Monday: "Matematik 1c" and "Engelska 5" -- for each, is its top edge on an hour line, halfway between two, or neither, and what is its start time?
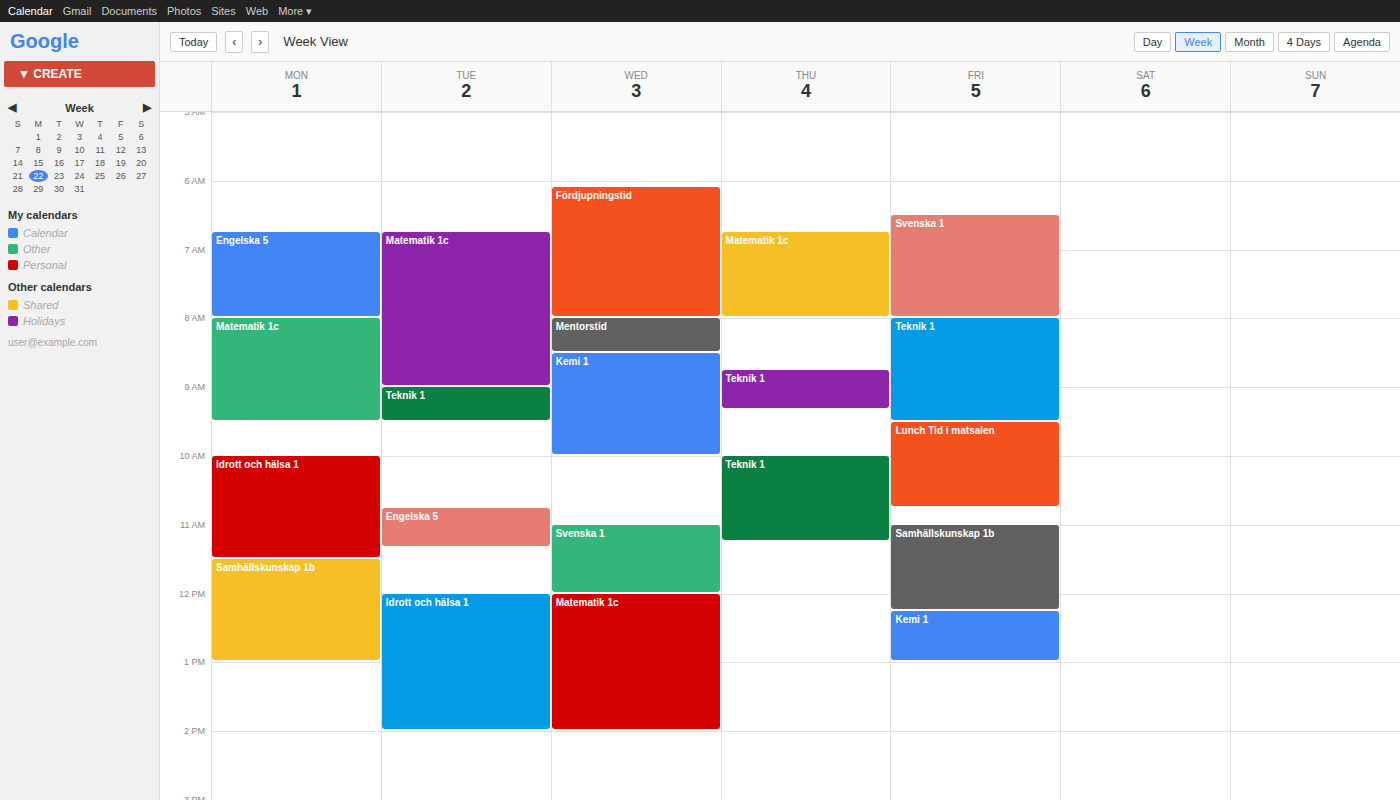
"Matematik 1c": 8:00 AM, exactly on the 8 AM line. "Engelska 5": 6:45 AM, neither: three quarters of the way from the 6 AM line to the 7 AM line.